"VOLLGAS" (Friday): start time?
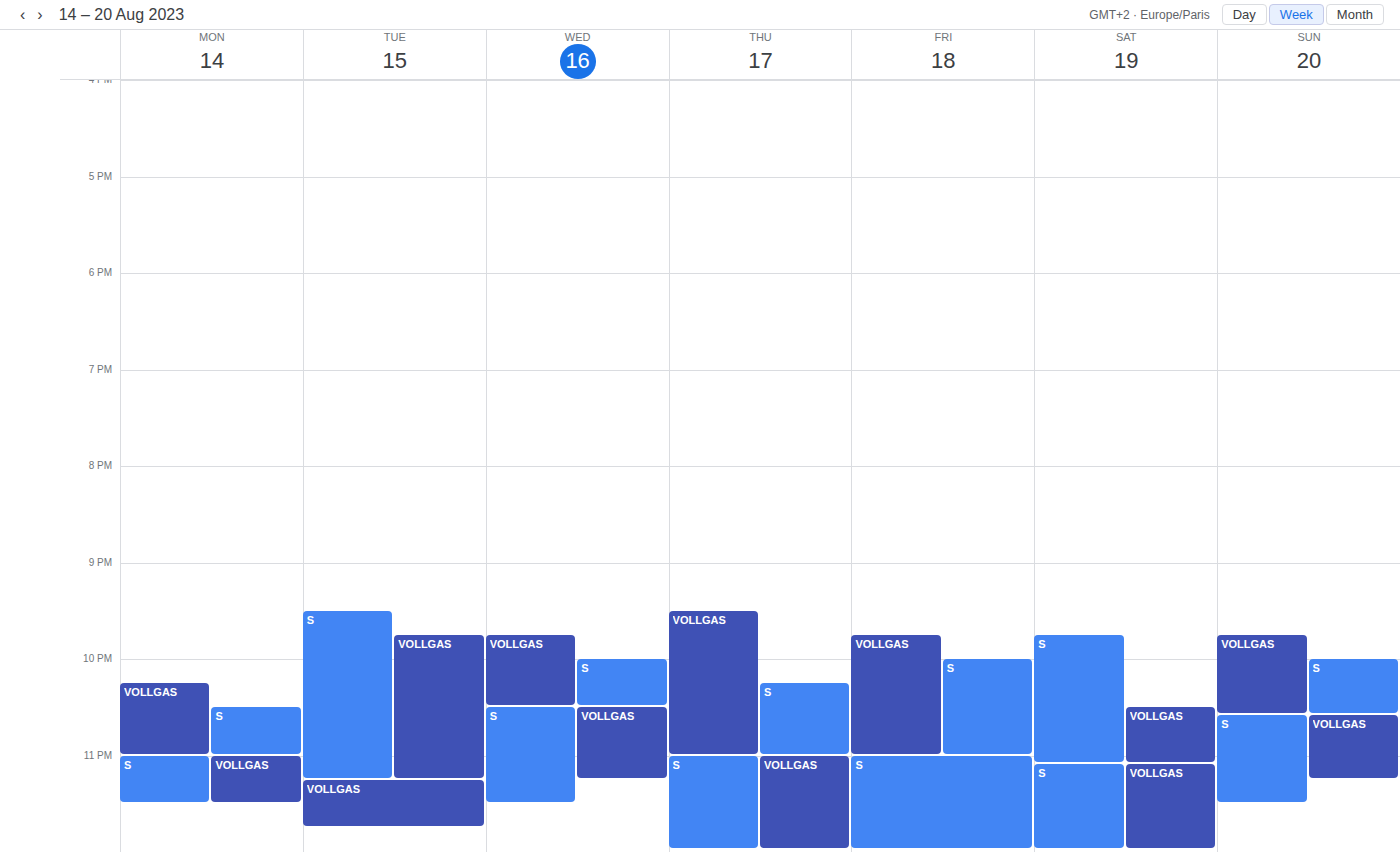
9:45 PM